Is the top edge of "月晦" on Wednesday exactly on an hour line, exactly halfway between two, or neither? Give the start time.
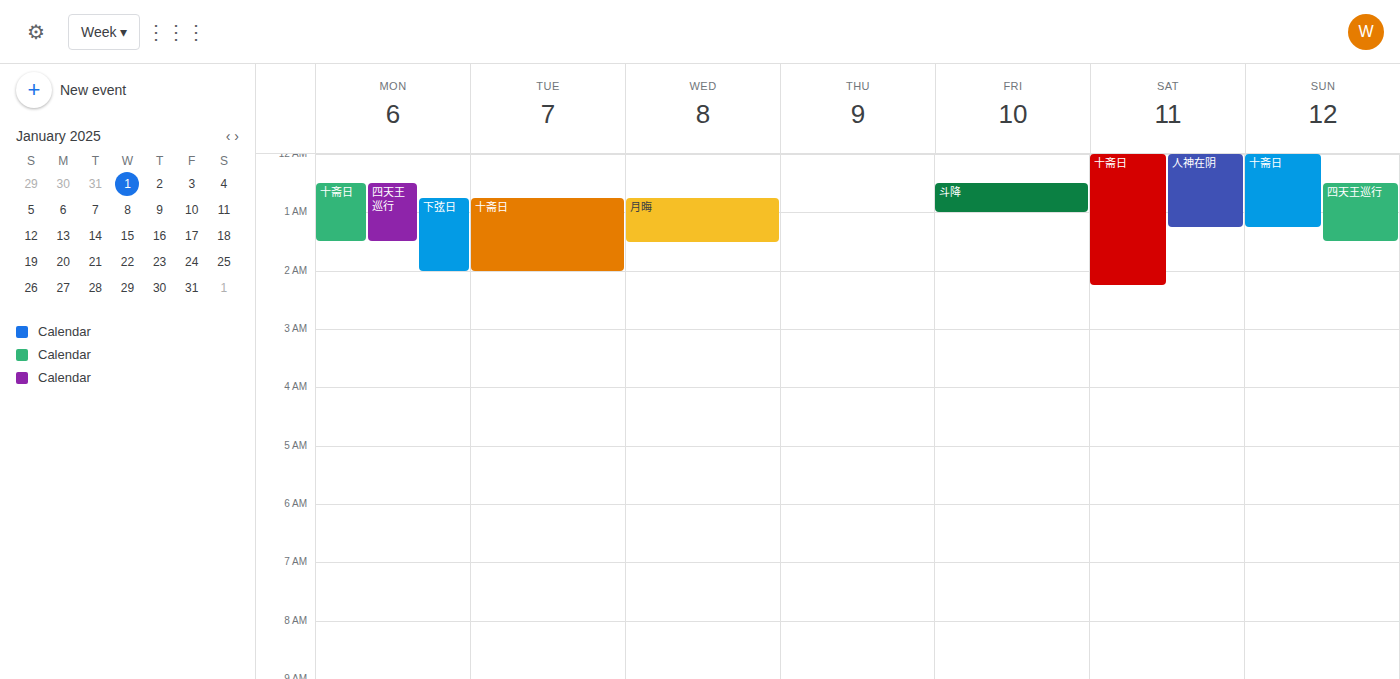
12:45 AM -- neither: three quarters of the way from the 12 AM line to the 1 AM line.